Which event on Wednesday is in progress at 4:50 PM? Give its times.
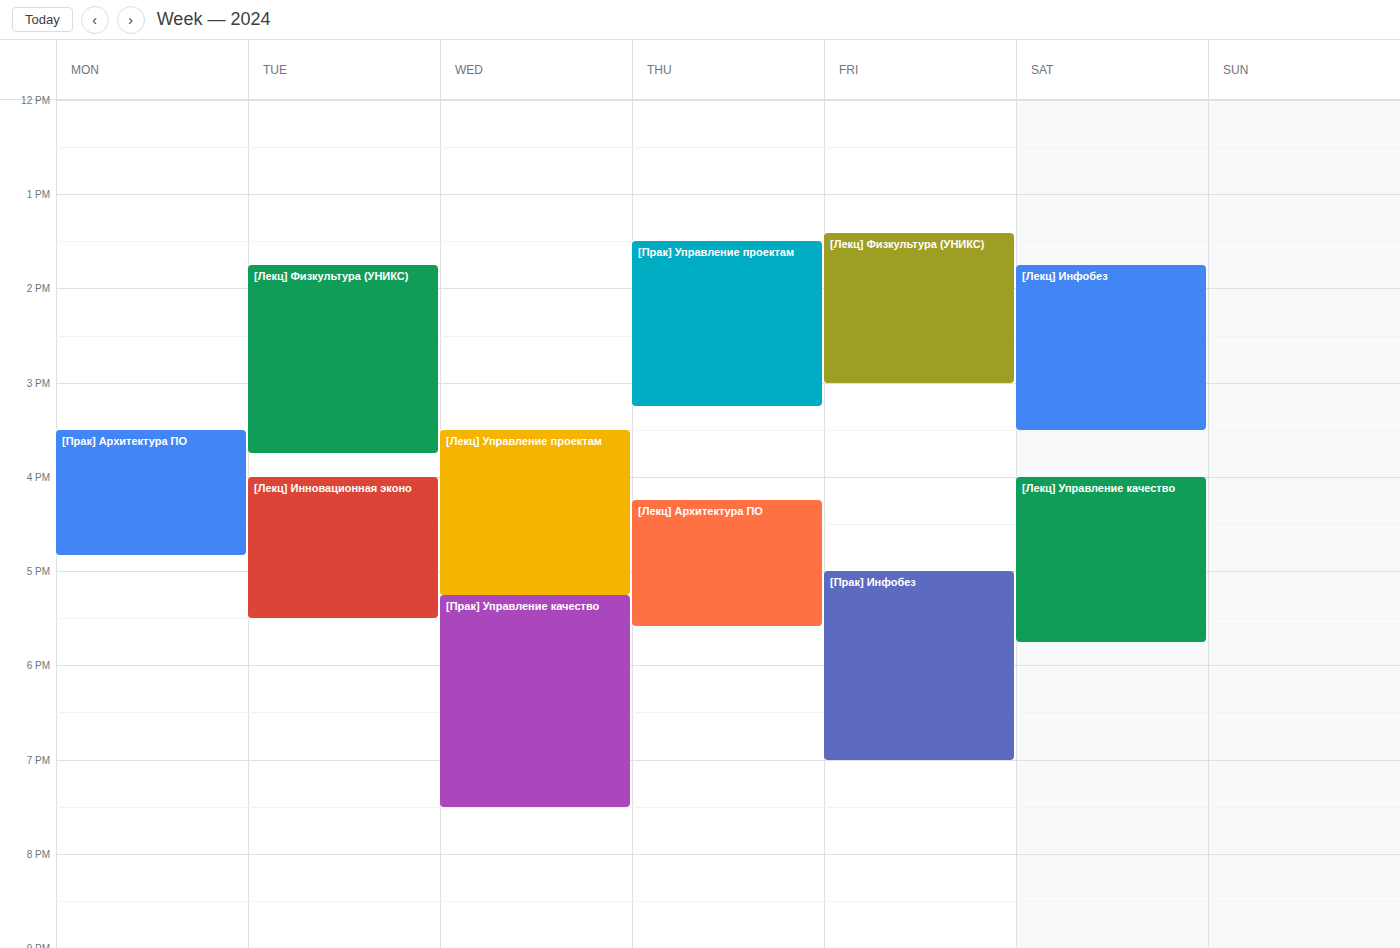
"[Лекц] Управление проектам", 3:30 PM to 5:15 PM